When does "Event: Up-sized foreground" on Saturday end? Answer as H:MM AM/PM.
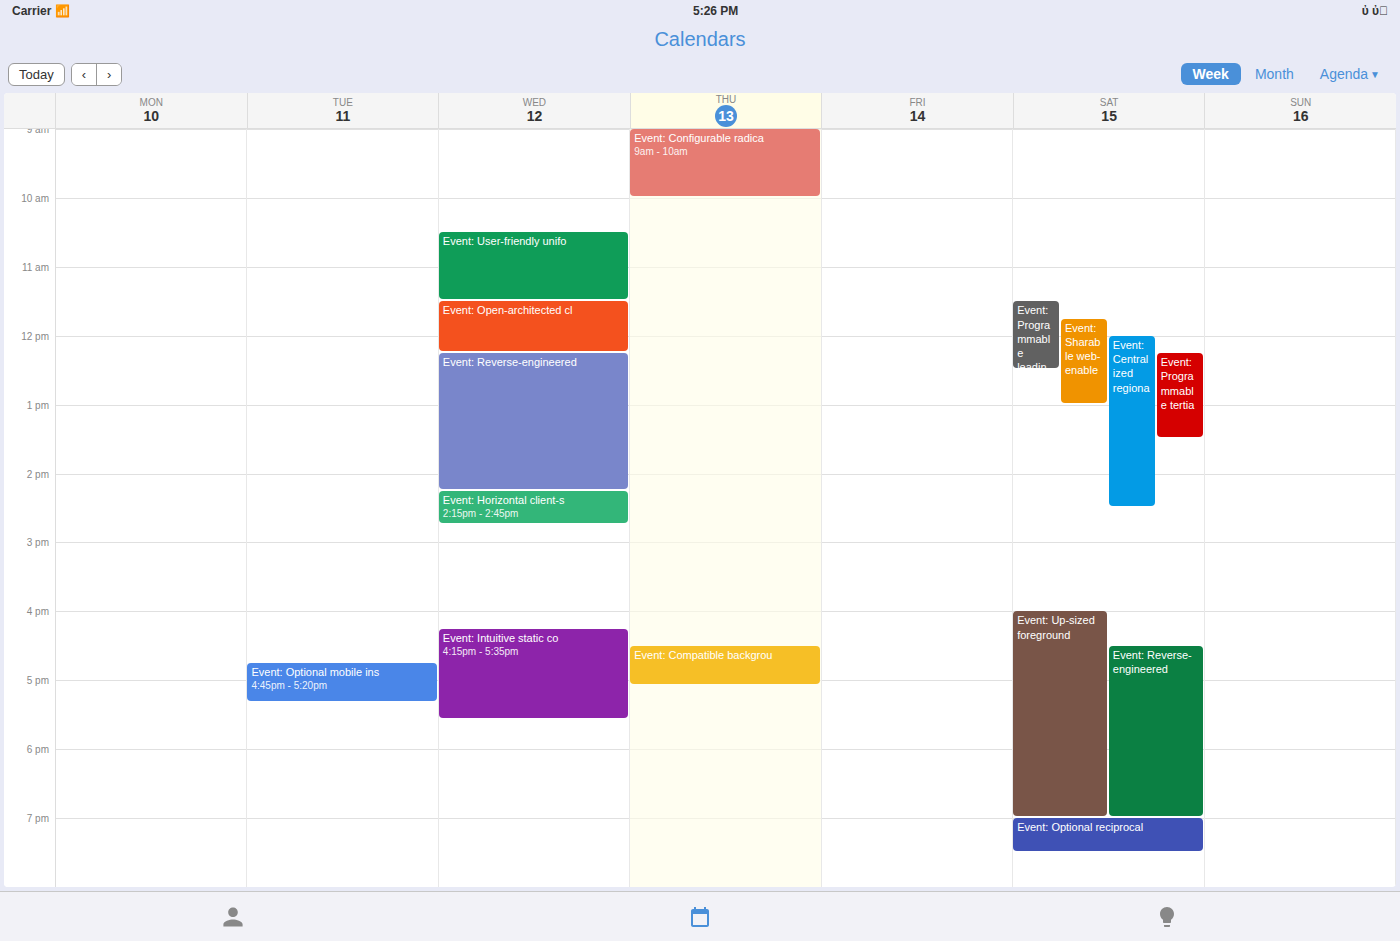
7:00 PM